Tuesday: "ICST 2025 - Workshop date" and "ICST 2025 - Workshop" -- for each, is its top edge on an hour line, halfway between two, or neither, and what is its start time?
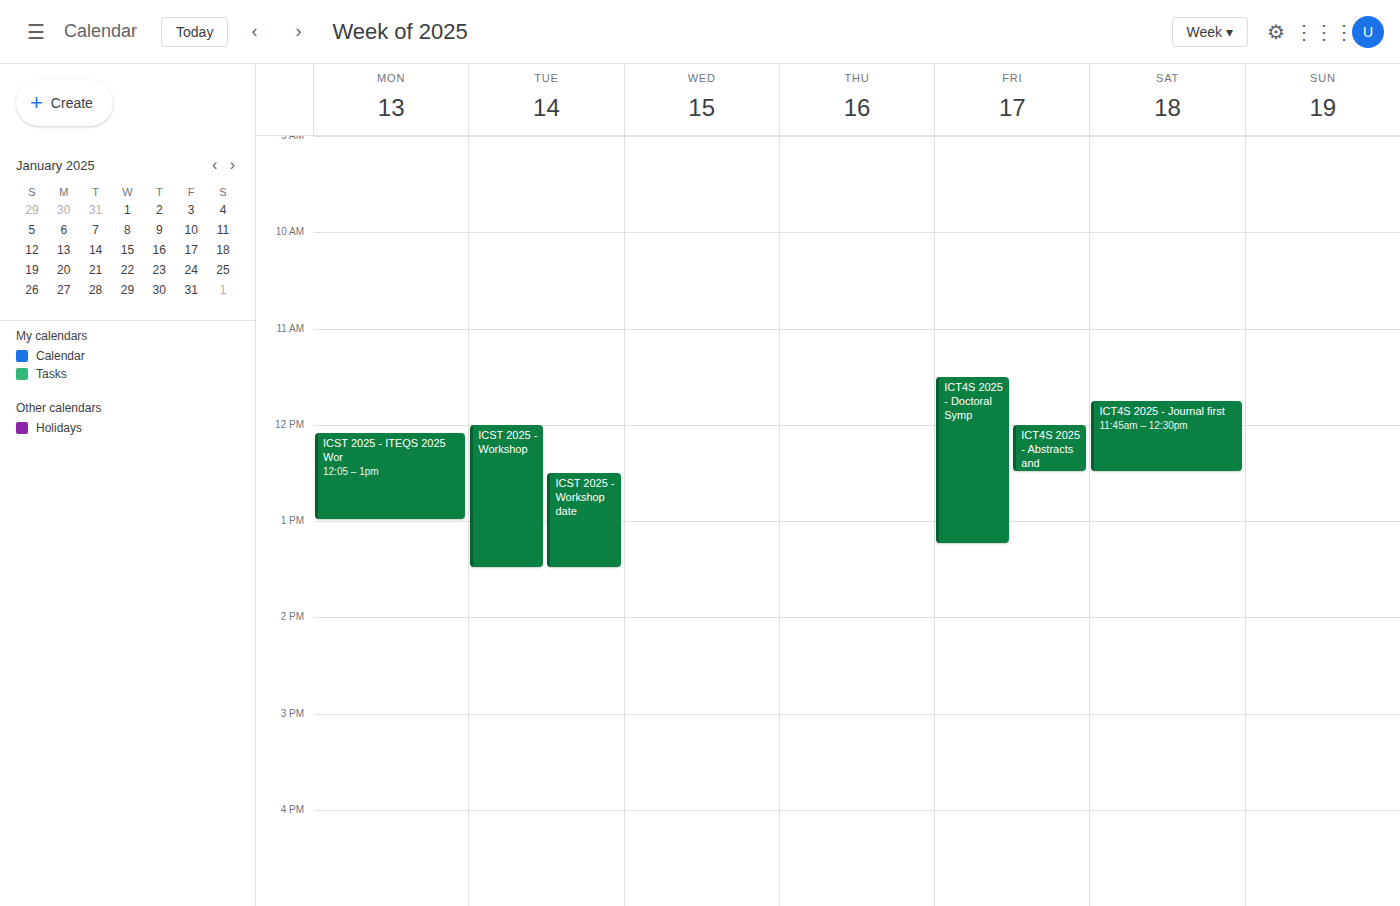
"ICST 2025 - Workshop date": 12:30 PM, halfway between the 12 PM and 1 PM lines. "ICST 2025 - Workshop": 12:00 PM, exactly on the 12 PM line.